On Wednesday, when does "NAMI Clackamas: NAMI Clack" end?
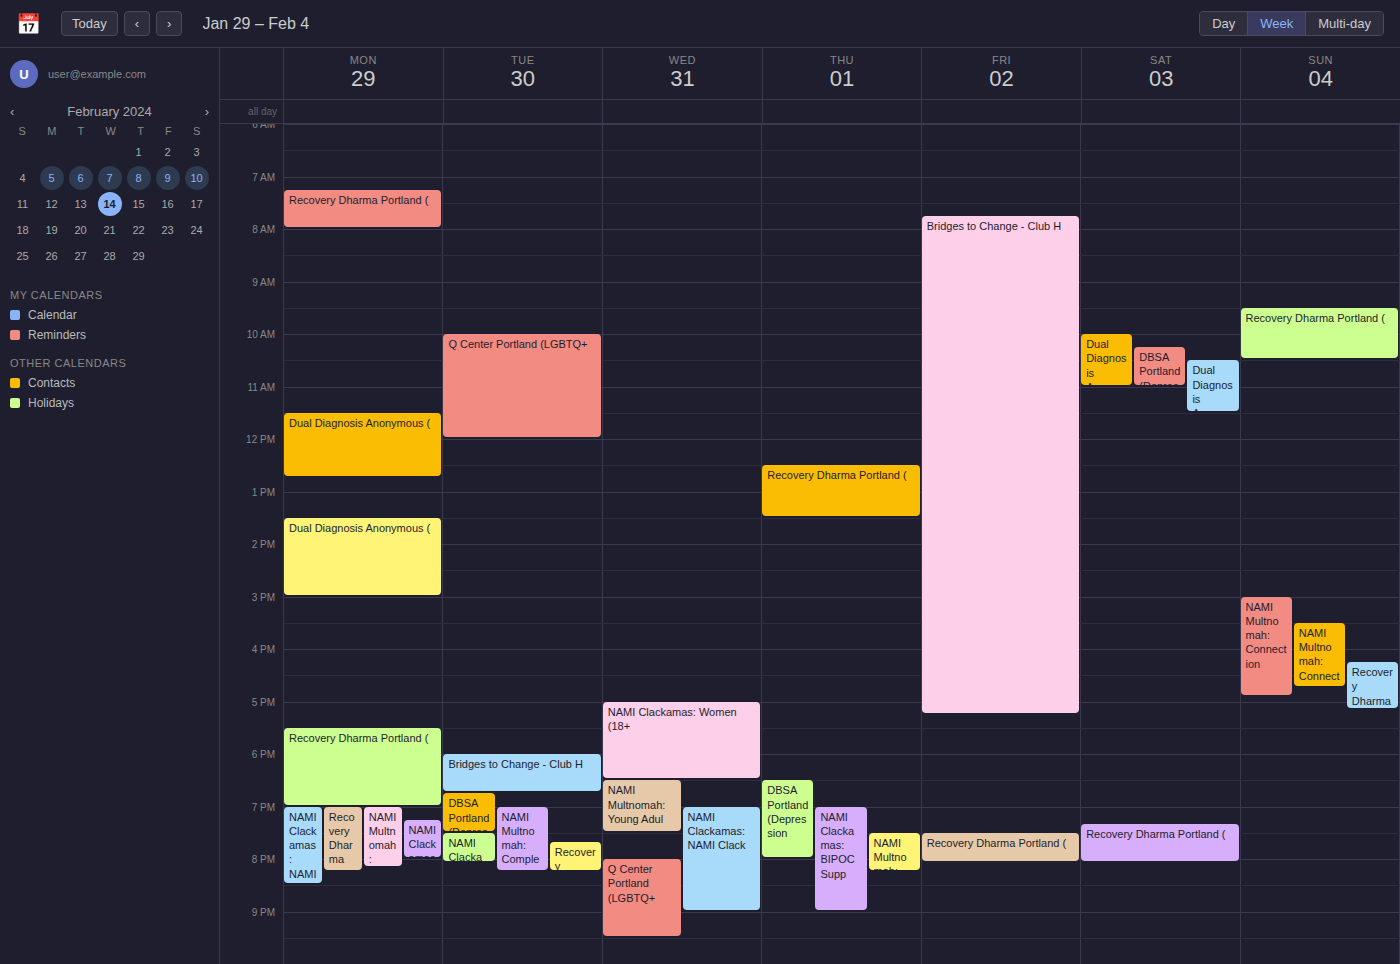
9:00 PM